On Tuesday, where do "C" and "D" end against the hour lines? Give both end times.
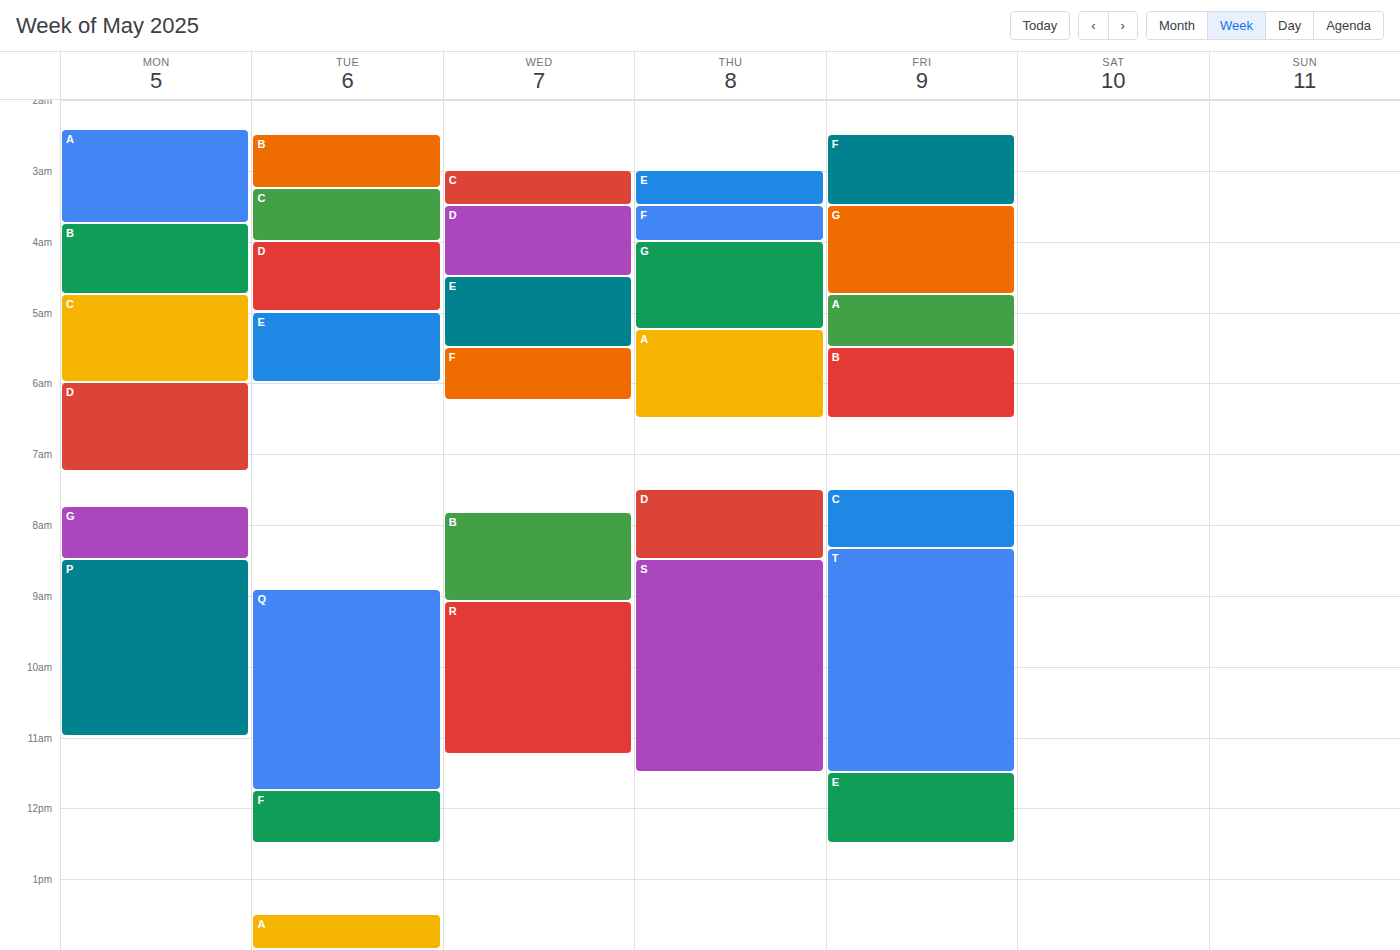
"C": 4:00 AM, exactly on the 4 AM line. "D": 5:00 AM, exactly on the 5 AM line.